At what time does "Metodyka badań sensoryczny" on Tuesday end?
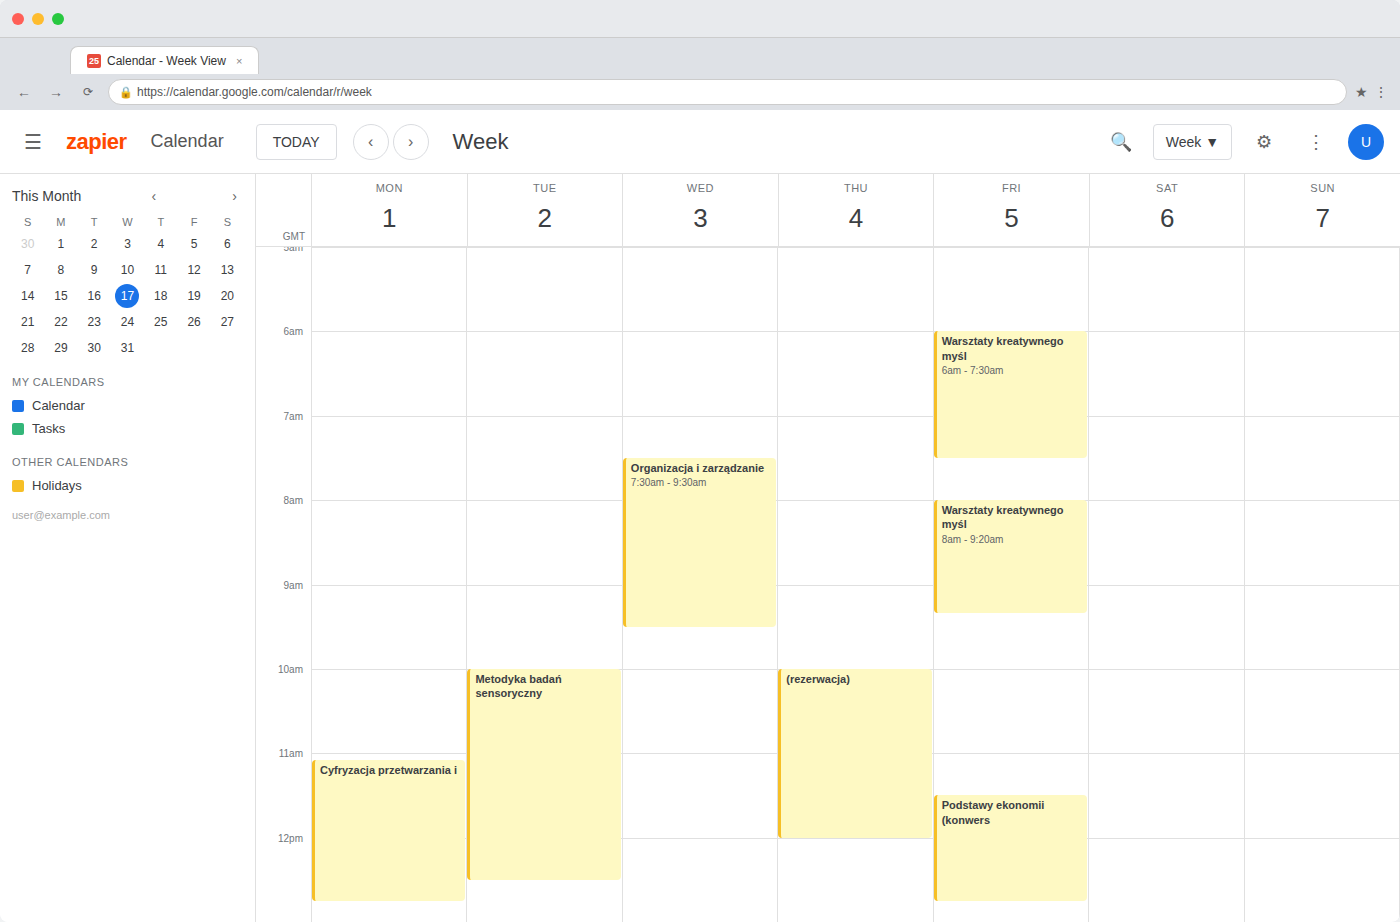
12:30 PM